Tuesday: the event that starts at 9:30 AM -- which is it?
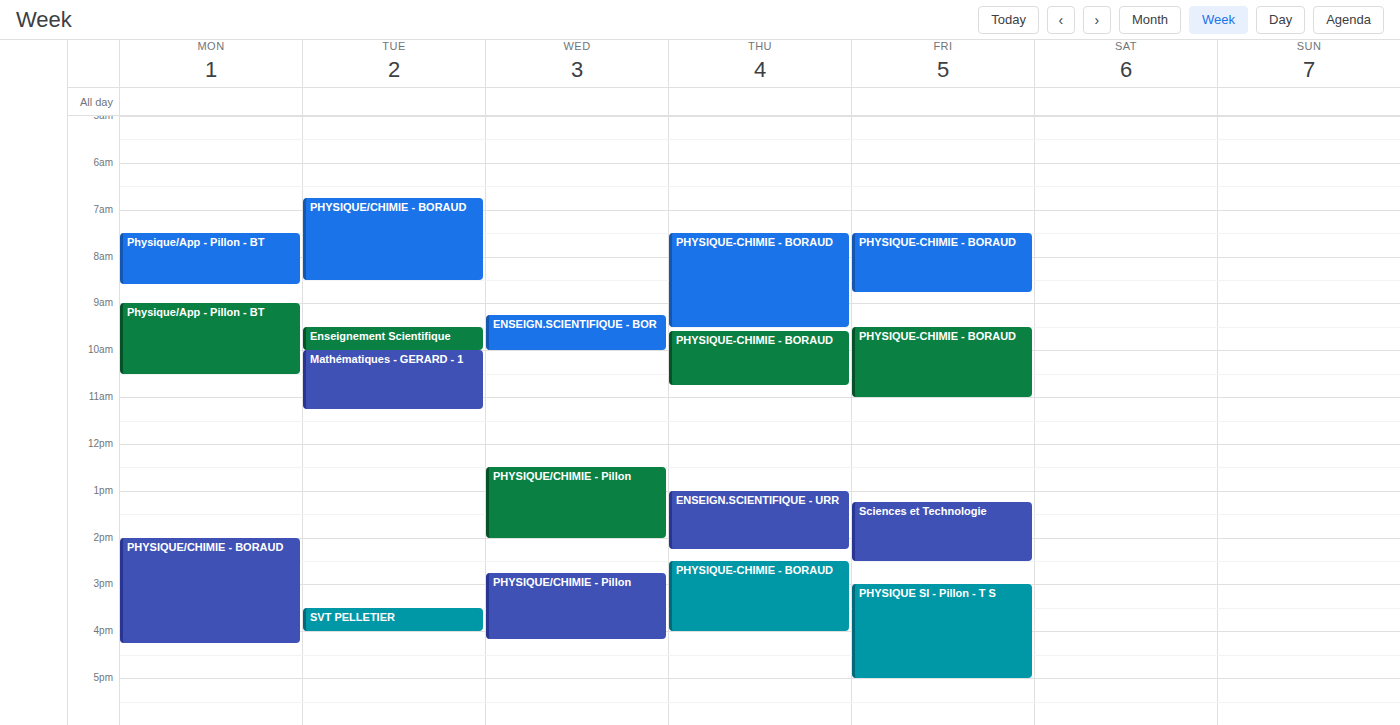
"Enseignement Scientifique"